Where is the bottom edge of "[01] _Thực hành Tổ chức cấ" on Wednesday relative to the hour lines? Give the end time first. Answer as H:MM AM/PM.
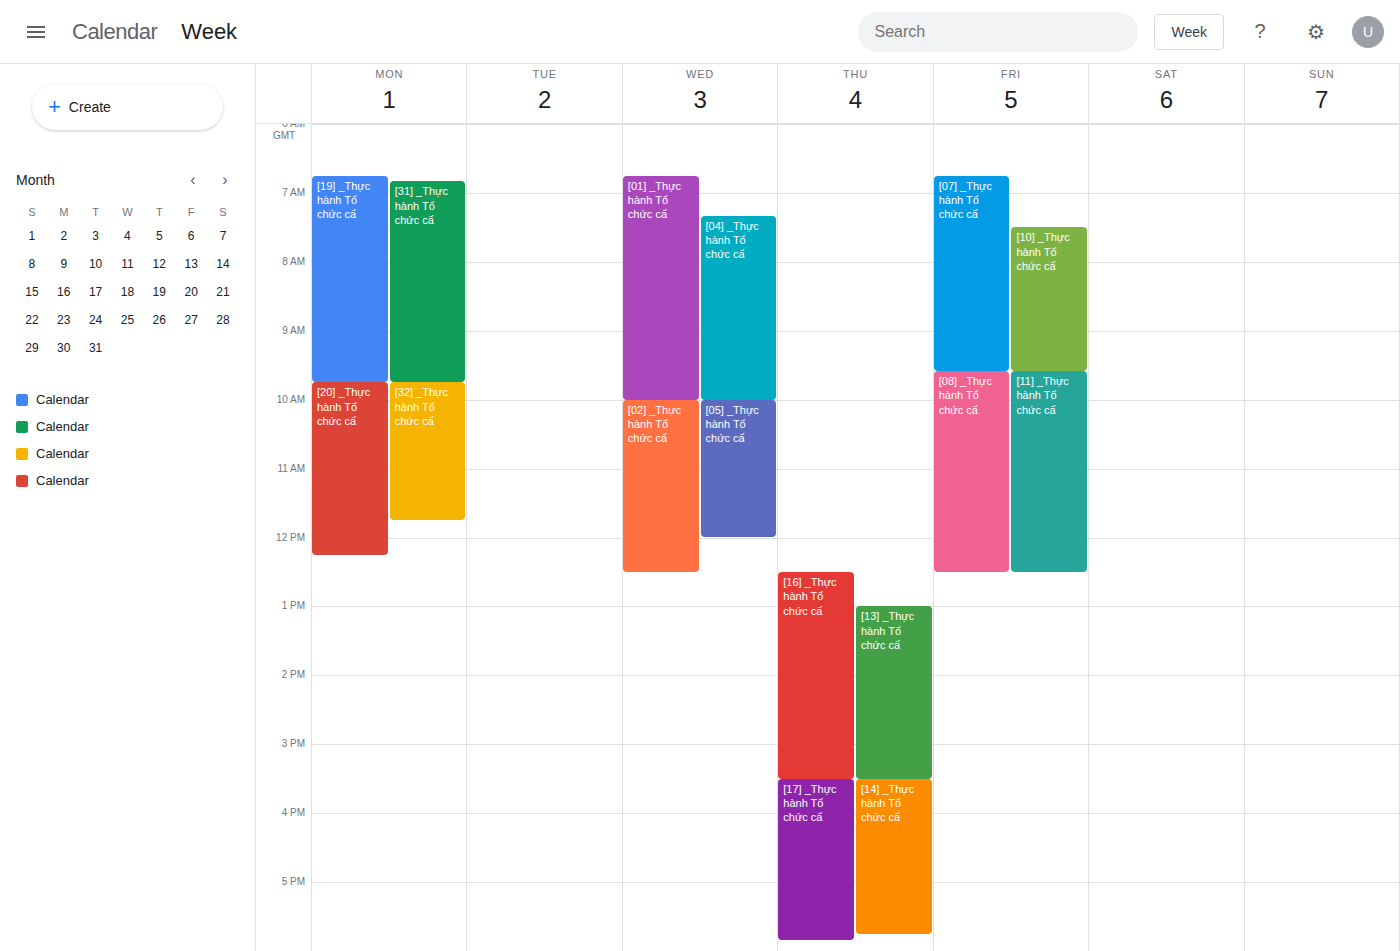
10:00 AM -- exactly on the 10 AM line.